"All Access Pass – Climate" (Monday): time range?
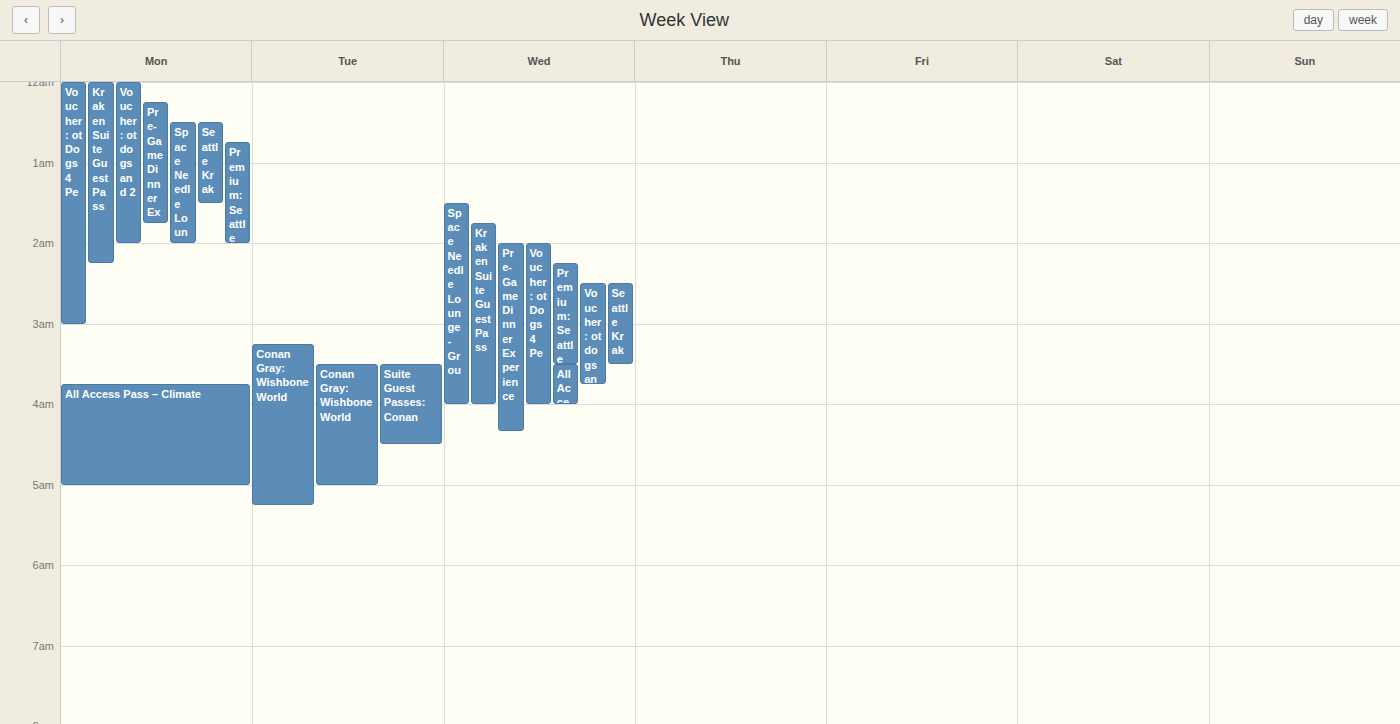
03:45 to 05:00